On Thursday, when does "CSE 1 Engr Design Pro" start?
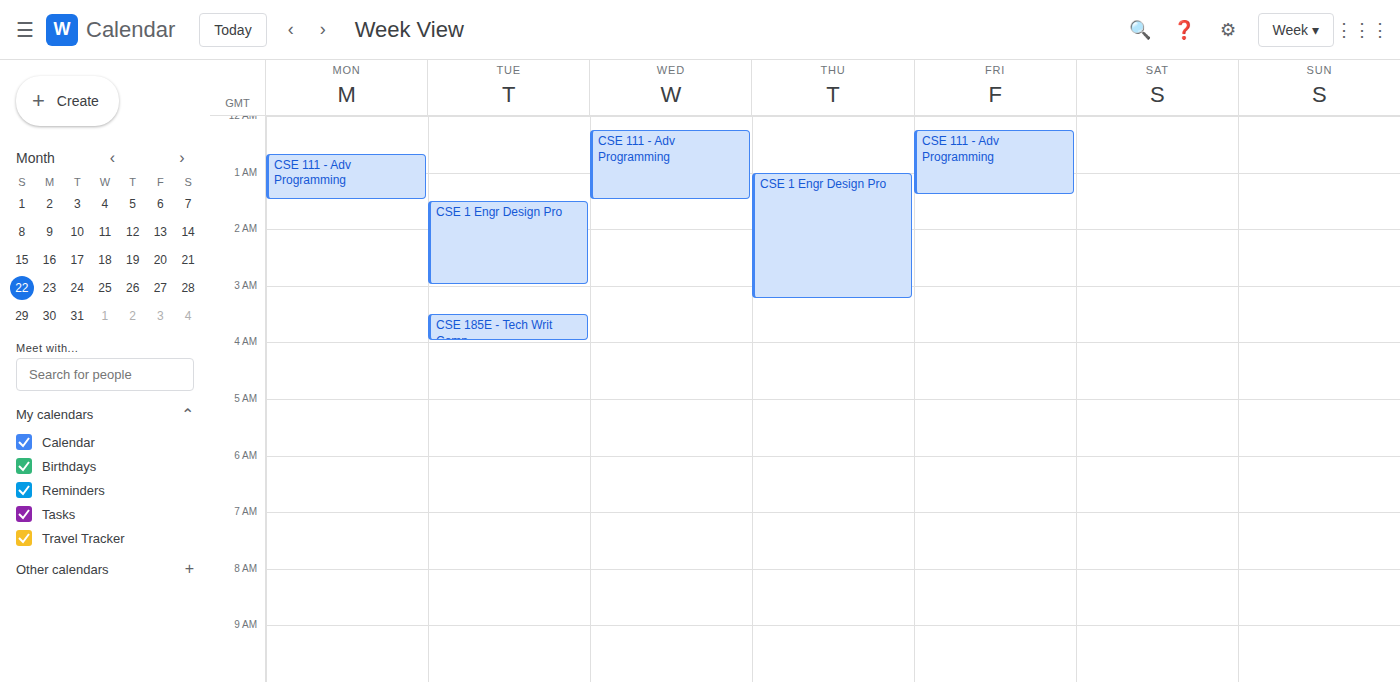
1:00 AM